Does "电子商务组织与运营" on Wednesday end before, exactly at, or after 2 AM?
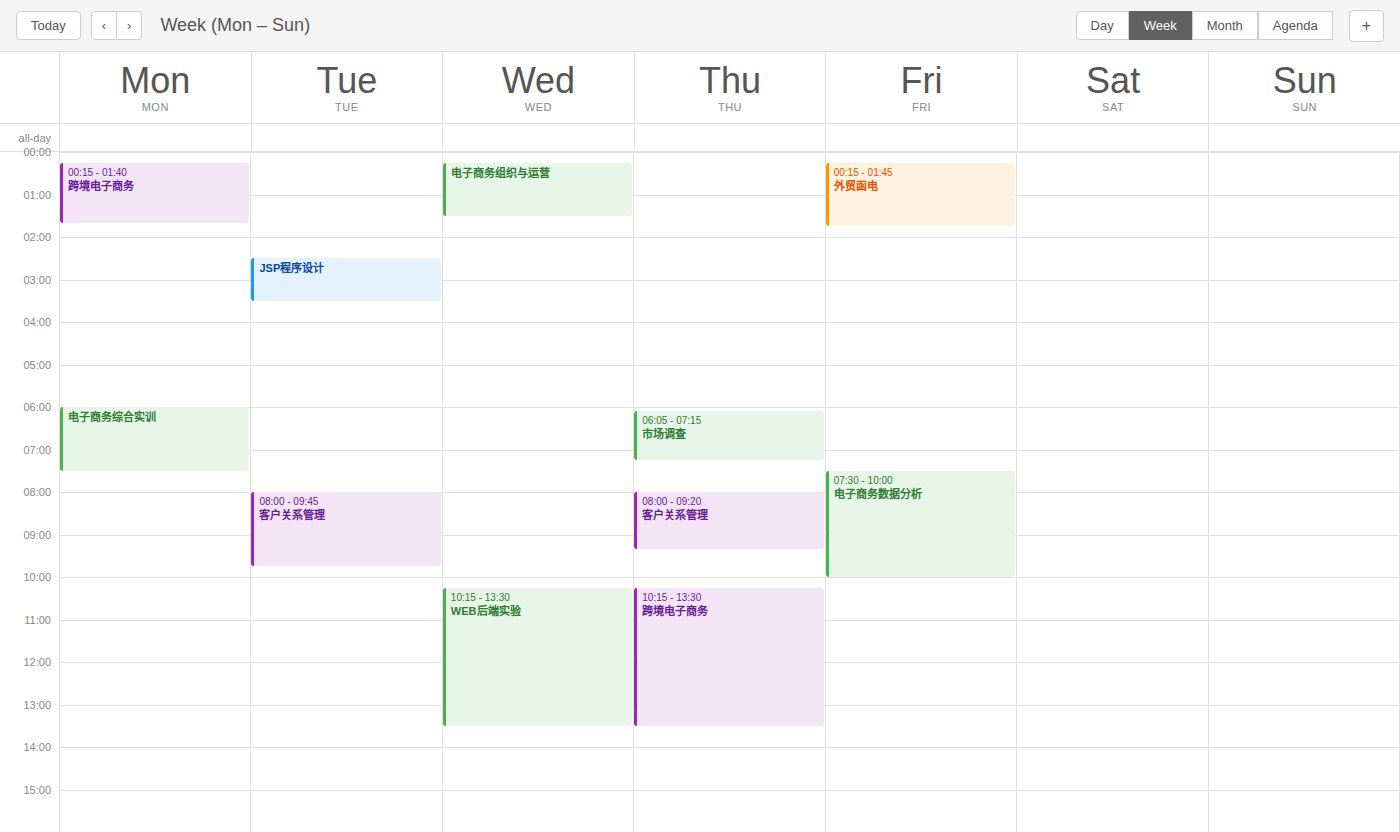
1:30 AM -- before 2 AM, 30 minutes above the 2 AM line.